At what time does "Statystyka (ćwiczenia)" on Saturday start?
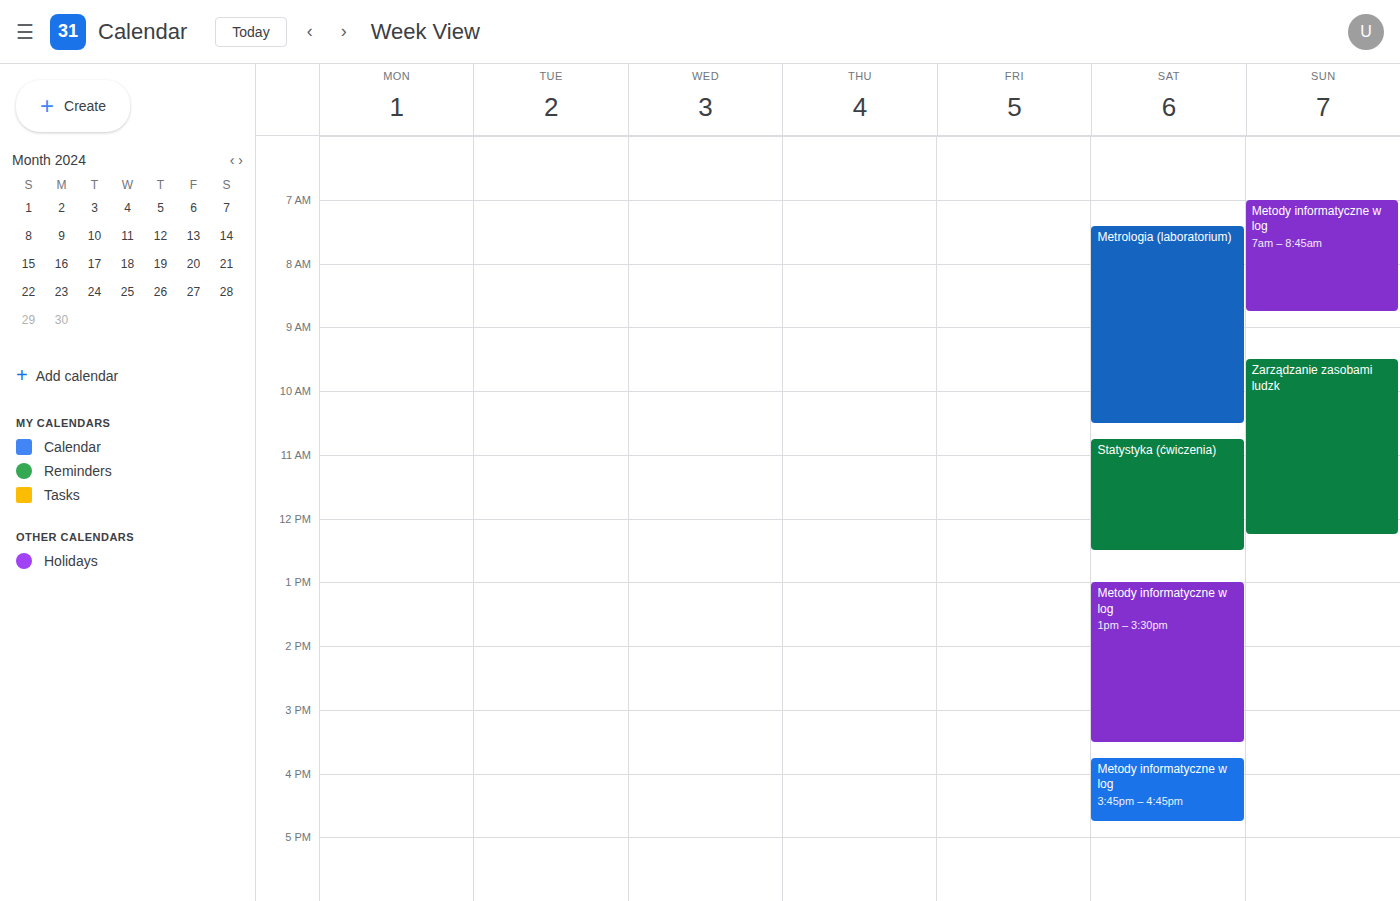
10:45 AM